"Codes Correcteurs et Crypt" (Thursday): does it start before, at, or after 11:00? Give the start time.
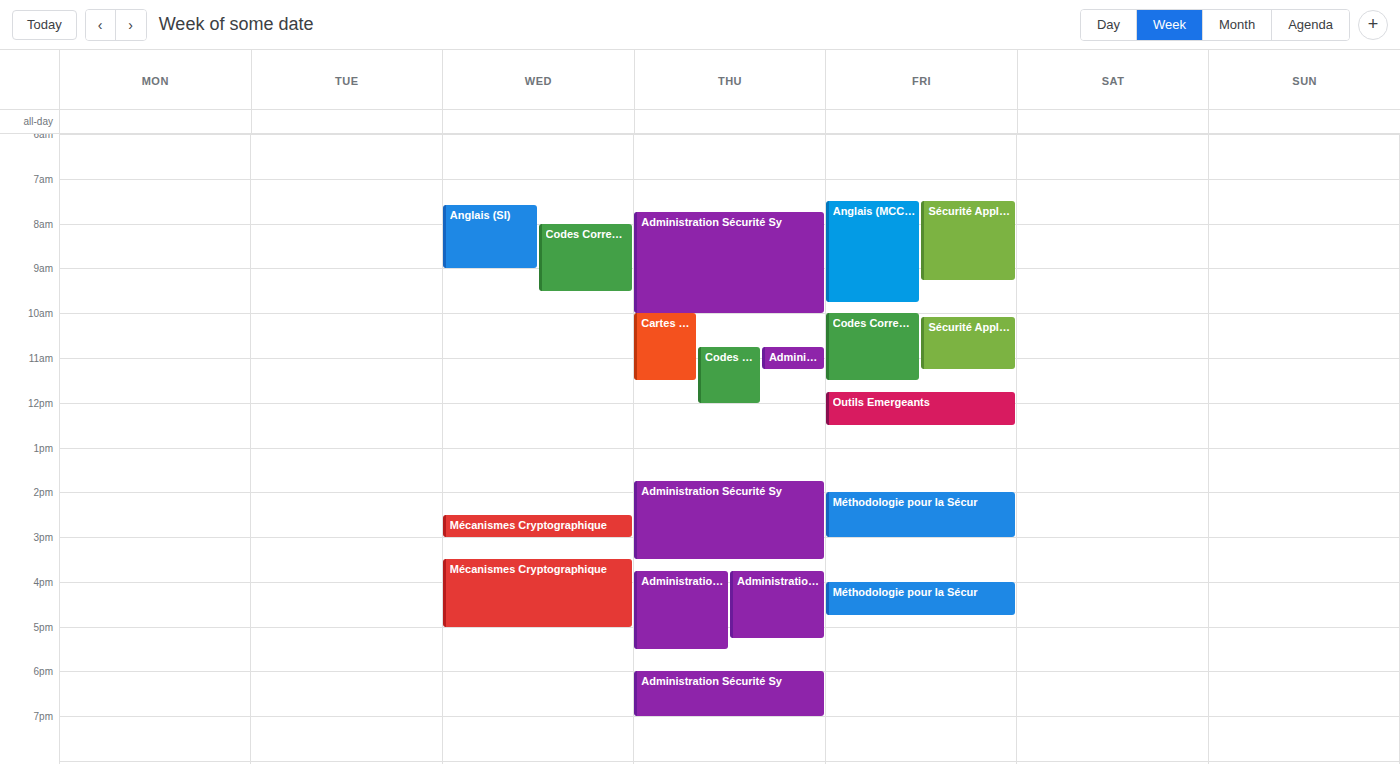
10:45 -- before 11:00, 15 minutes above the 11:00 line.